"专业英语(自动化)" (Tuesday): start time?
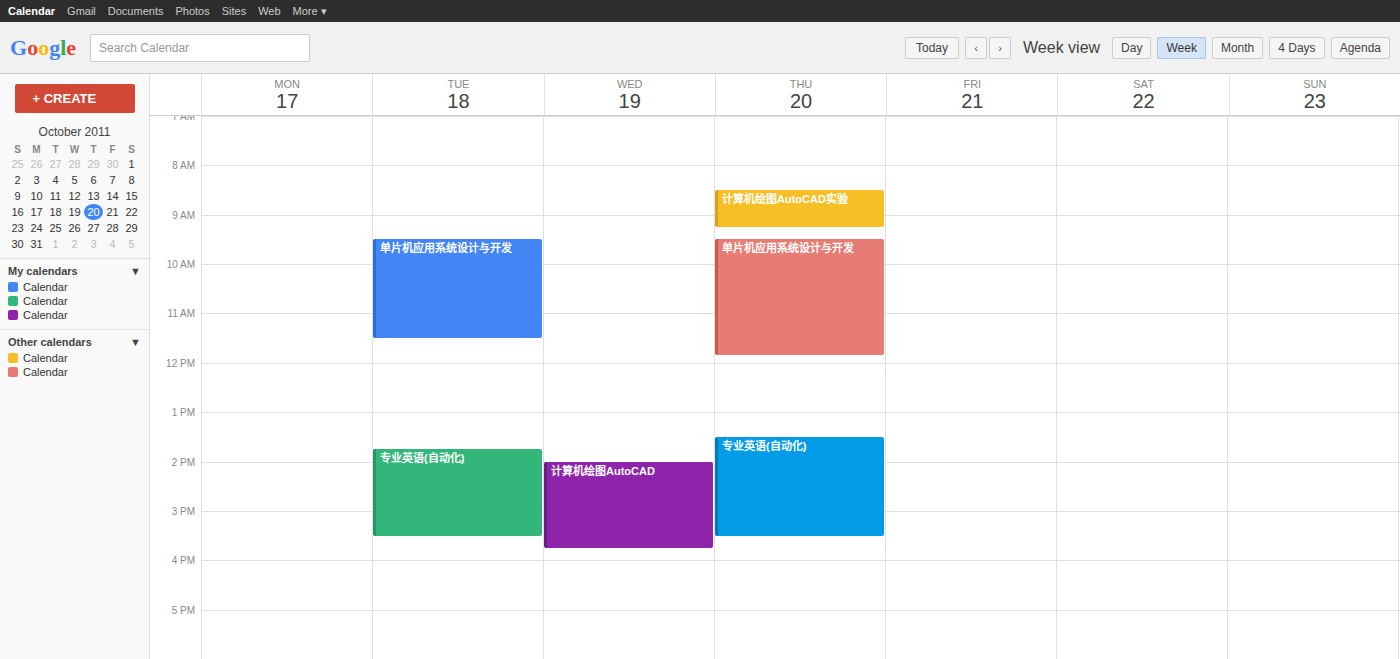
1:45 PM